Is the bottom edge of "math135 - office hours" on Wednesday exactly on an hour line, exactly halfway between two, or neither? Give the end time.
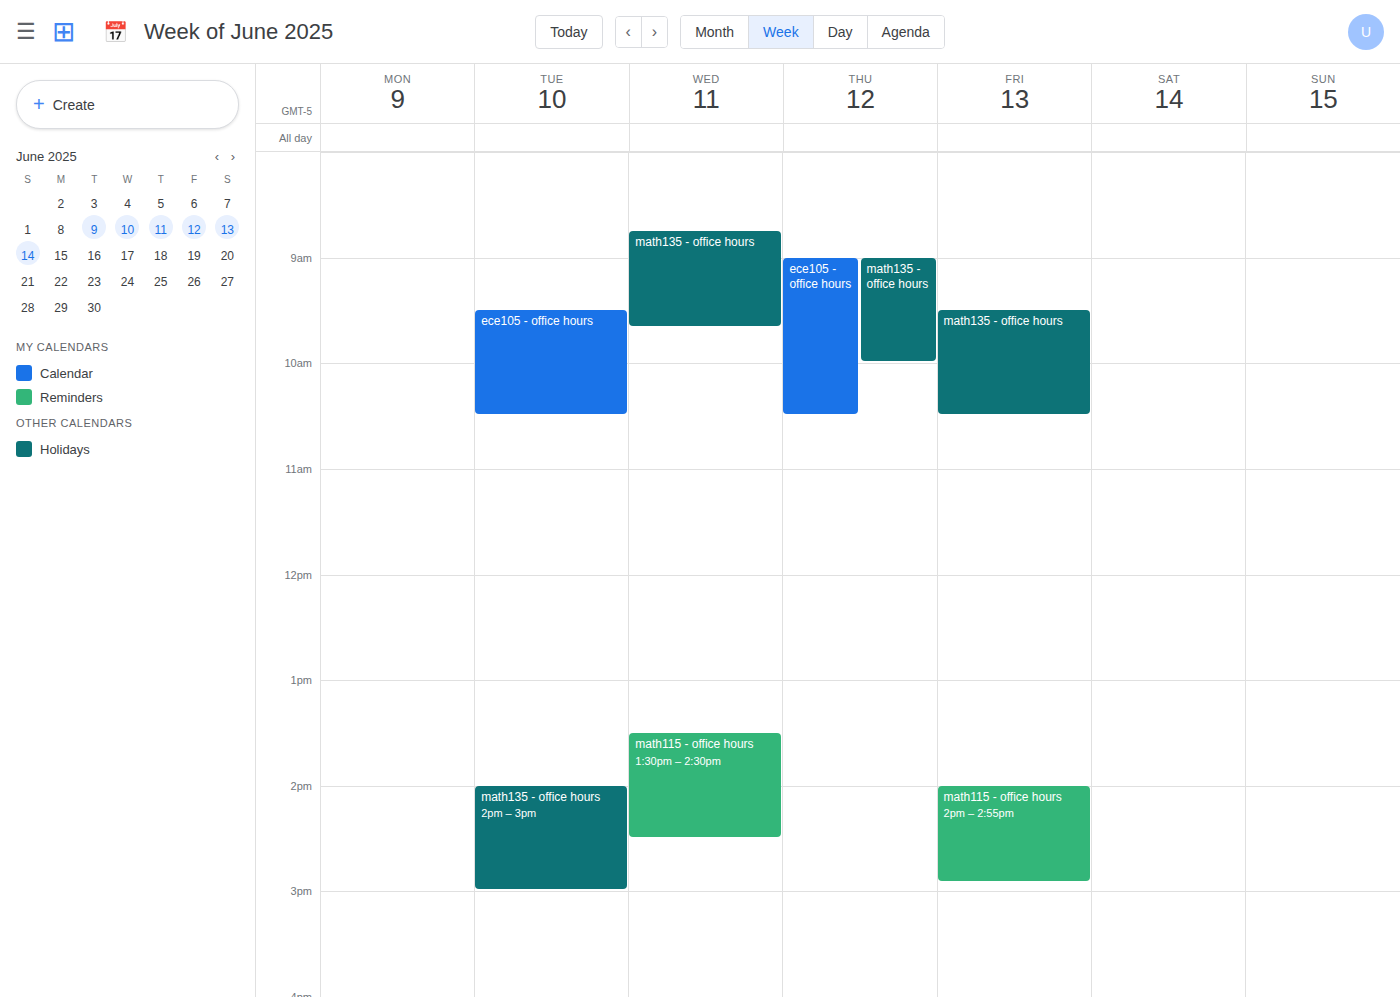
9:40 AM -- neither: 40 minutes below the 9 AM line and 20 minutes above the 10 AM line.